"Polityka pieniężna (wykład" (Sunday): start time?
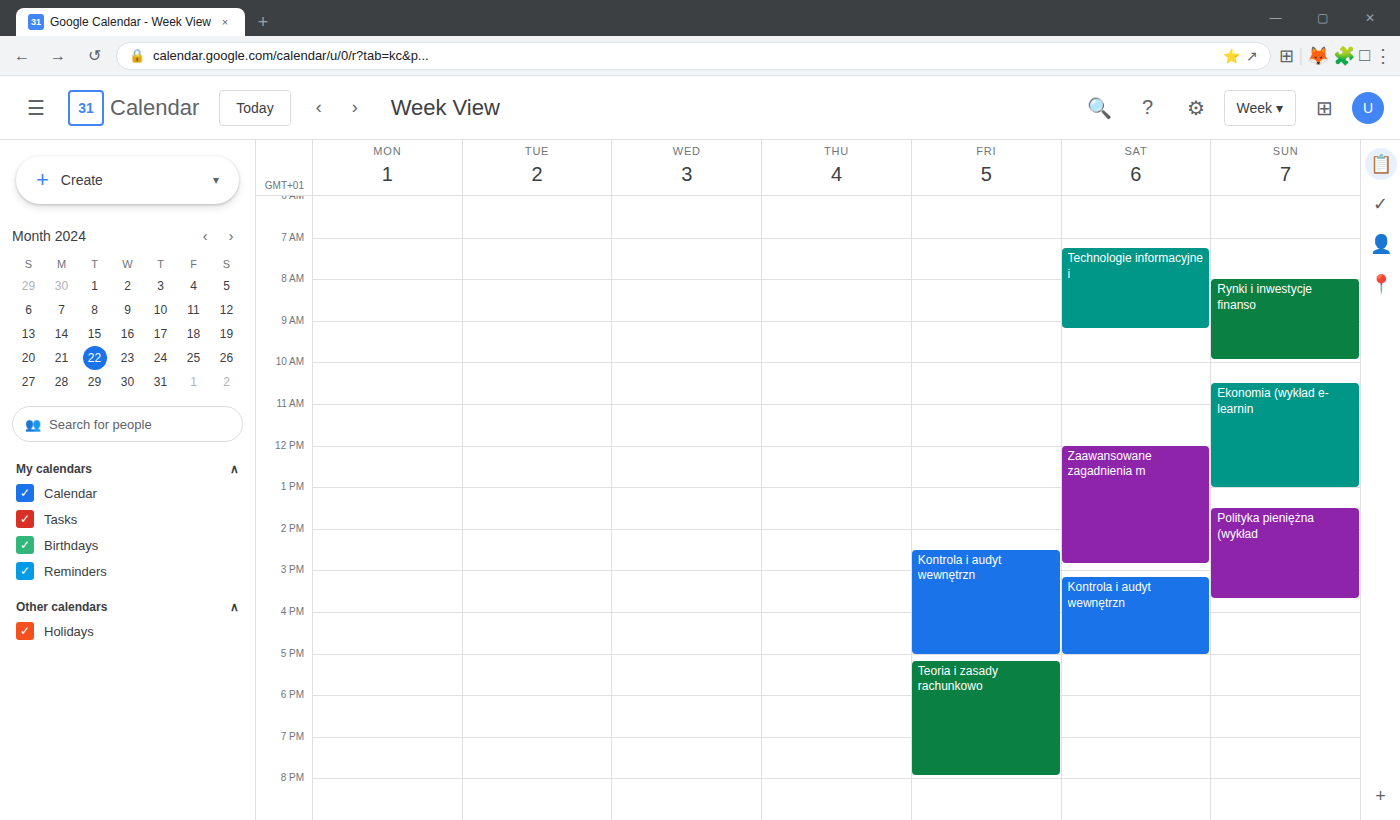
1:30 PM